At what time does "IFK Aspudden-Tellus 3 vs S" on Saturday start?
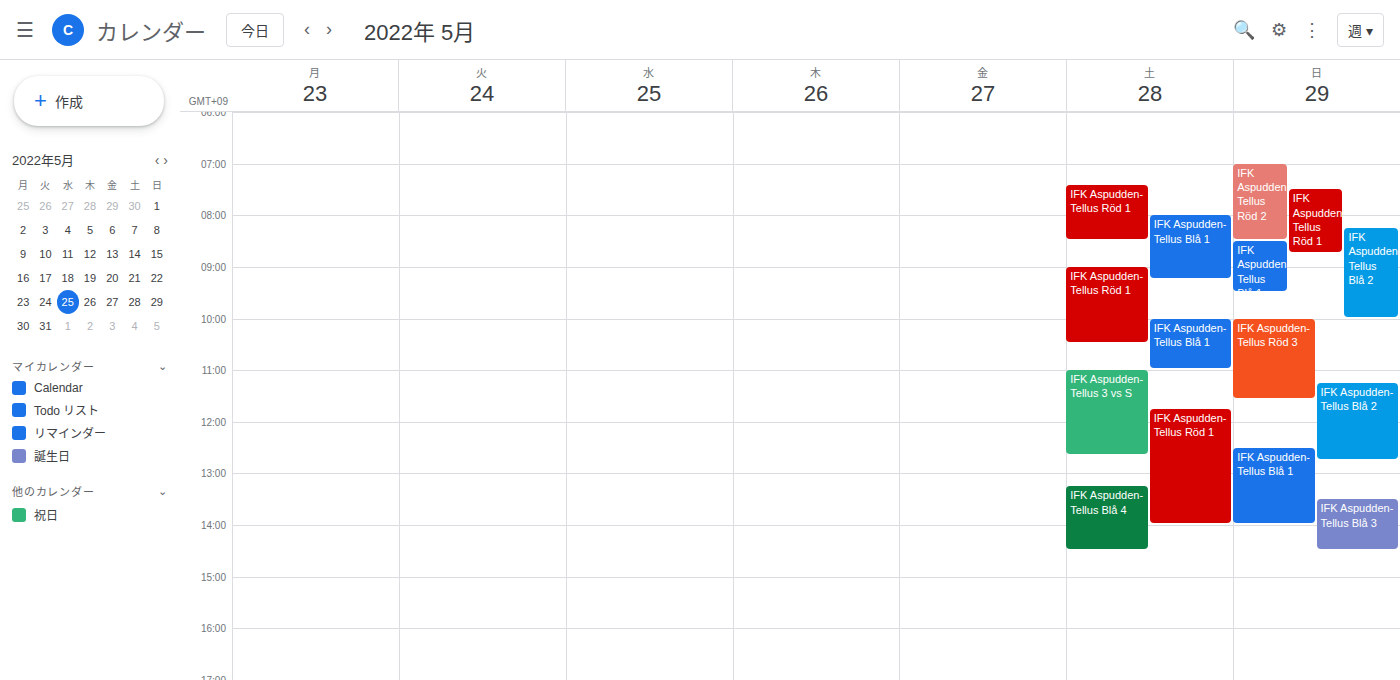
11:00 AM